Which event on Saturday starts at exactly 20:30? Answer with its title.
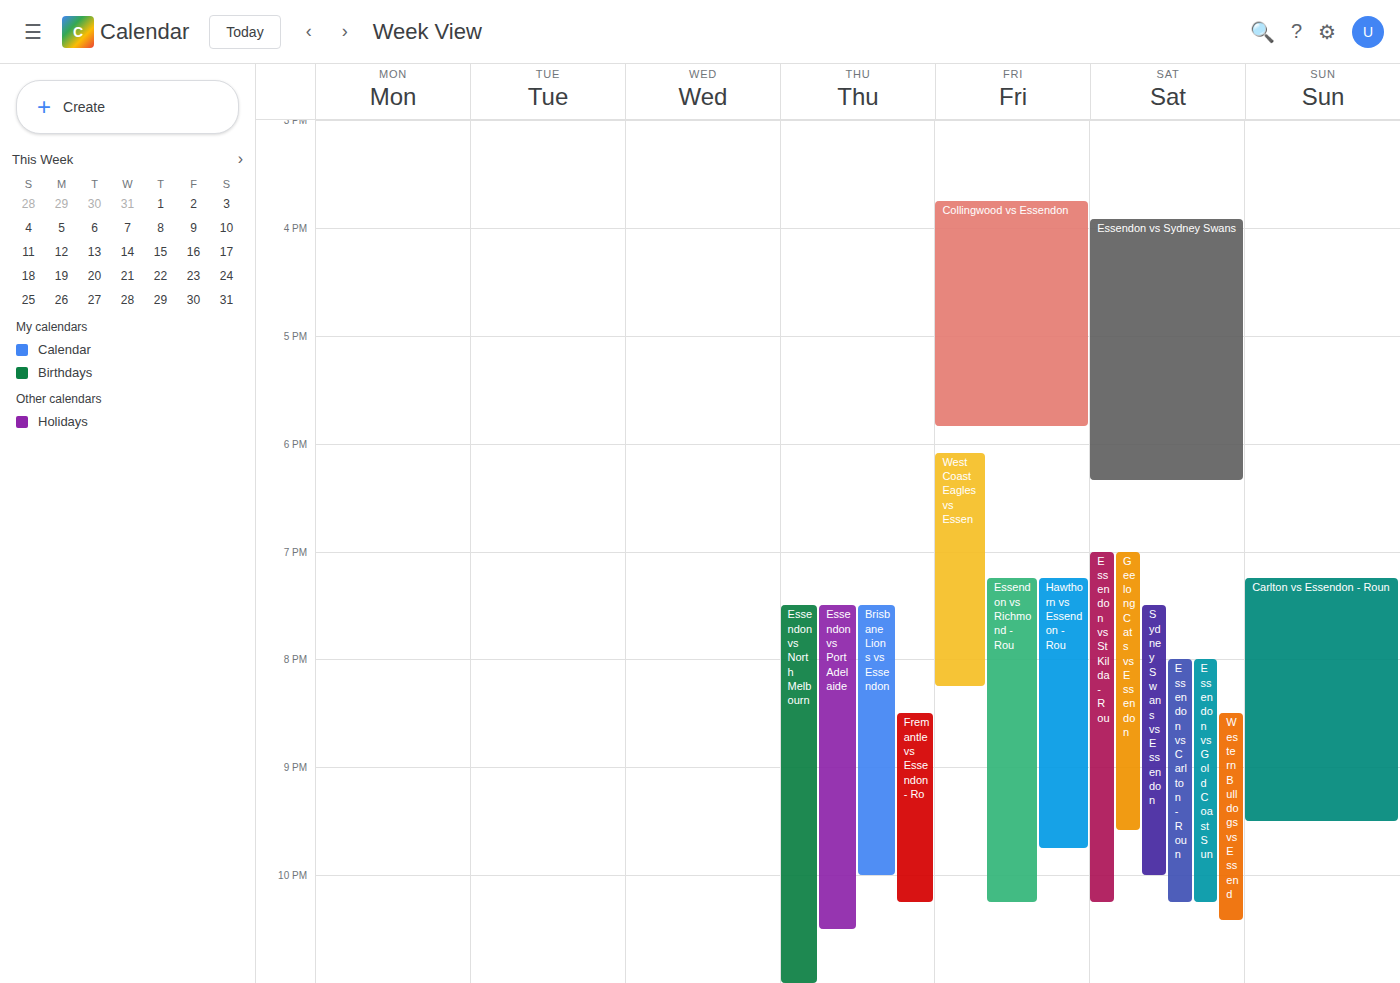
"Western Bulldogs vs Essend"